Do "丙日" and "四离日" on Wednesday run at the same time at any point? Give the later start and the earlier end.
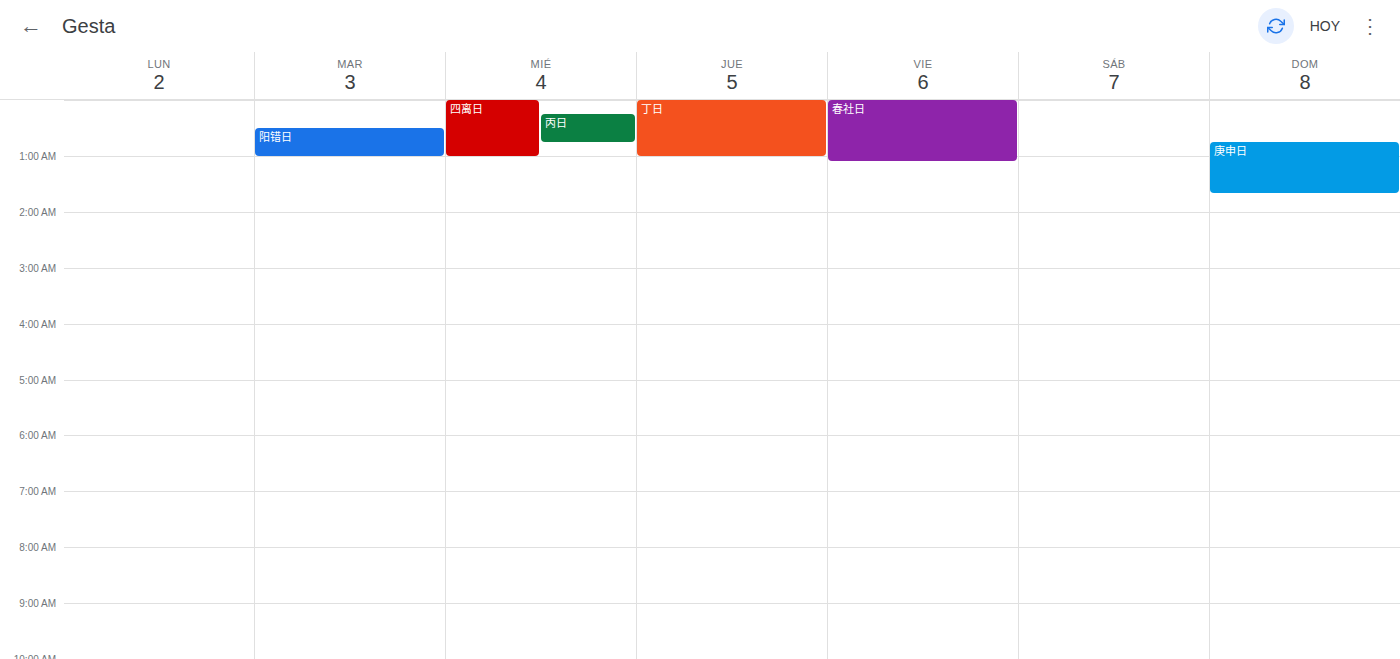
"丙日" runs 00:15 to 00:45, inside "四离日" -- they overlap.